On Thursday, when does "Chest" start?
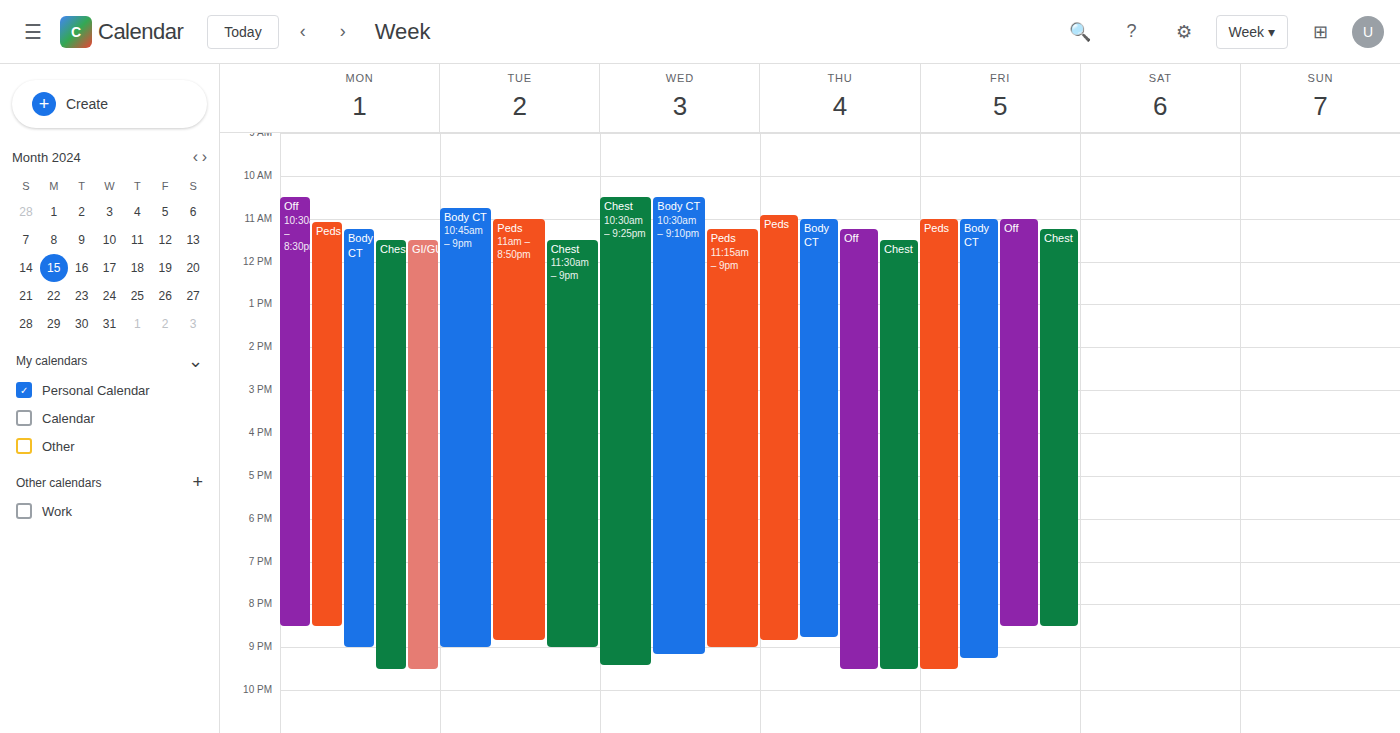
11:30 AM